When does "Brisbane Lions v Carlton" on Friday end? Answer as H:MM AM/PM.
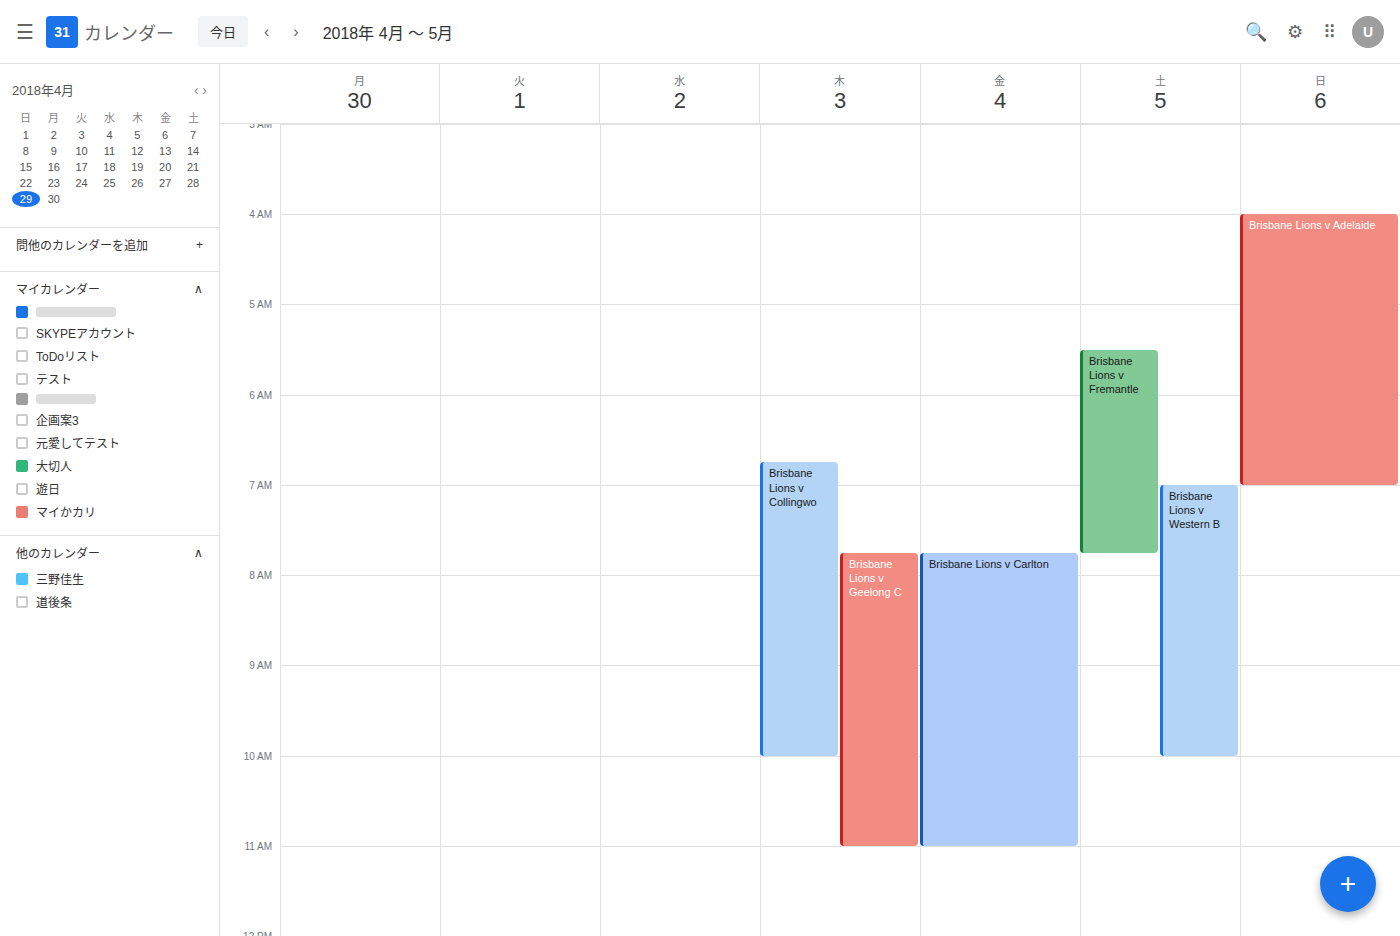
11:00 AM